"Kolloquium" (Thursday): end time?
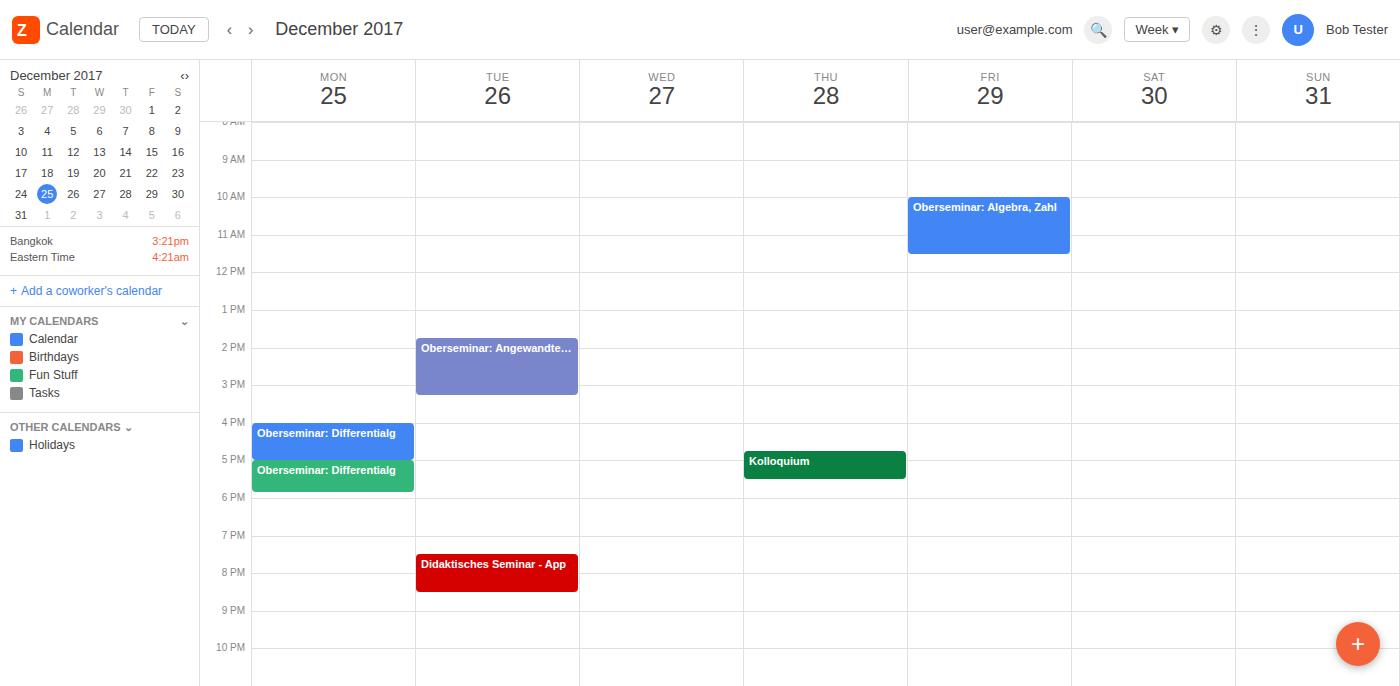
5:30 PM